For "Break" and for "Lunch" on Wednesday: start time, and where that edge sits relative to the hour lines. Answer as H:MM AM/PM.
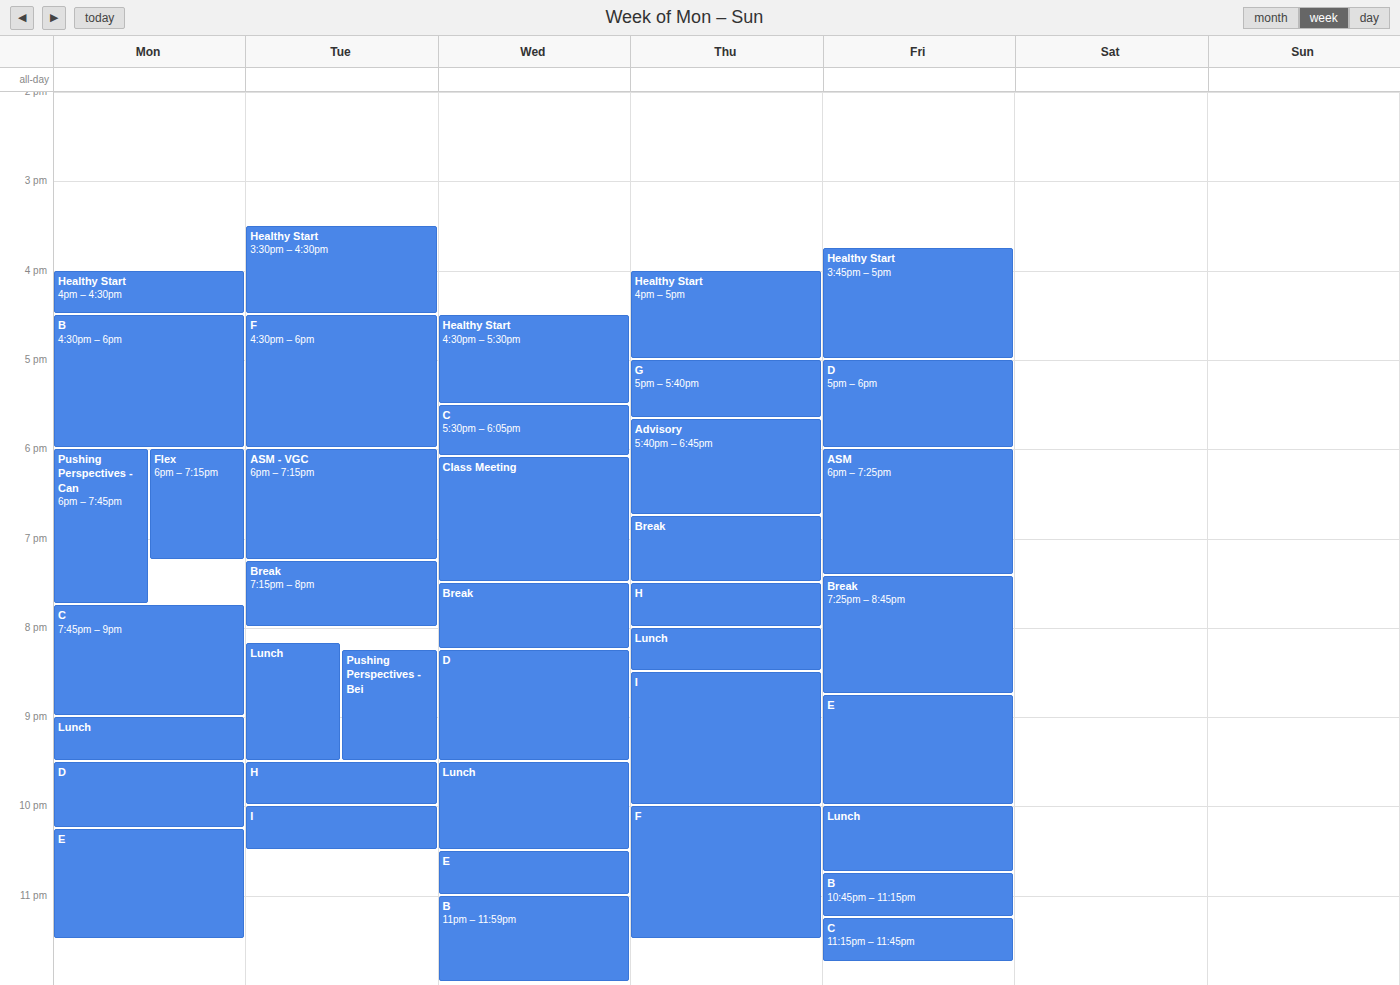
"Break": 7:30 PM, halfway between the 7 PM and 8 PM lines. "Lunch": 9:30 PM, halfway between the 9 PM and 10 PM lines.